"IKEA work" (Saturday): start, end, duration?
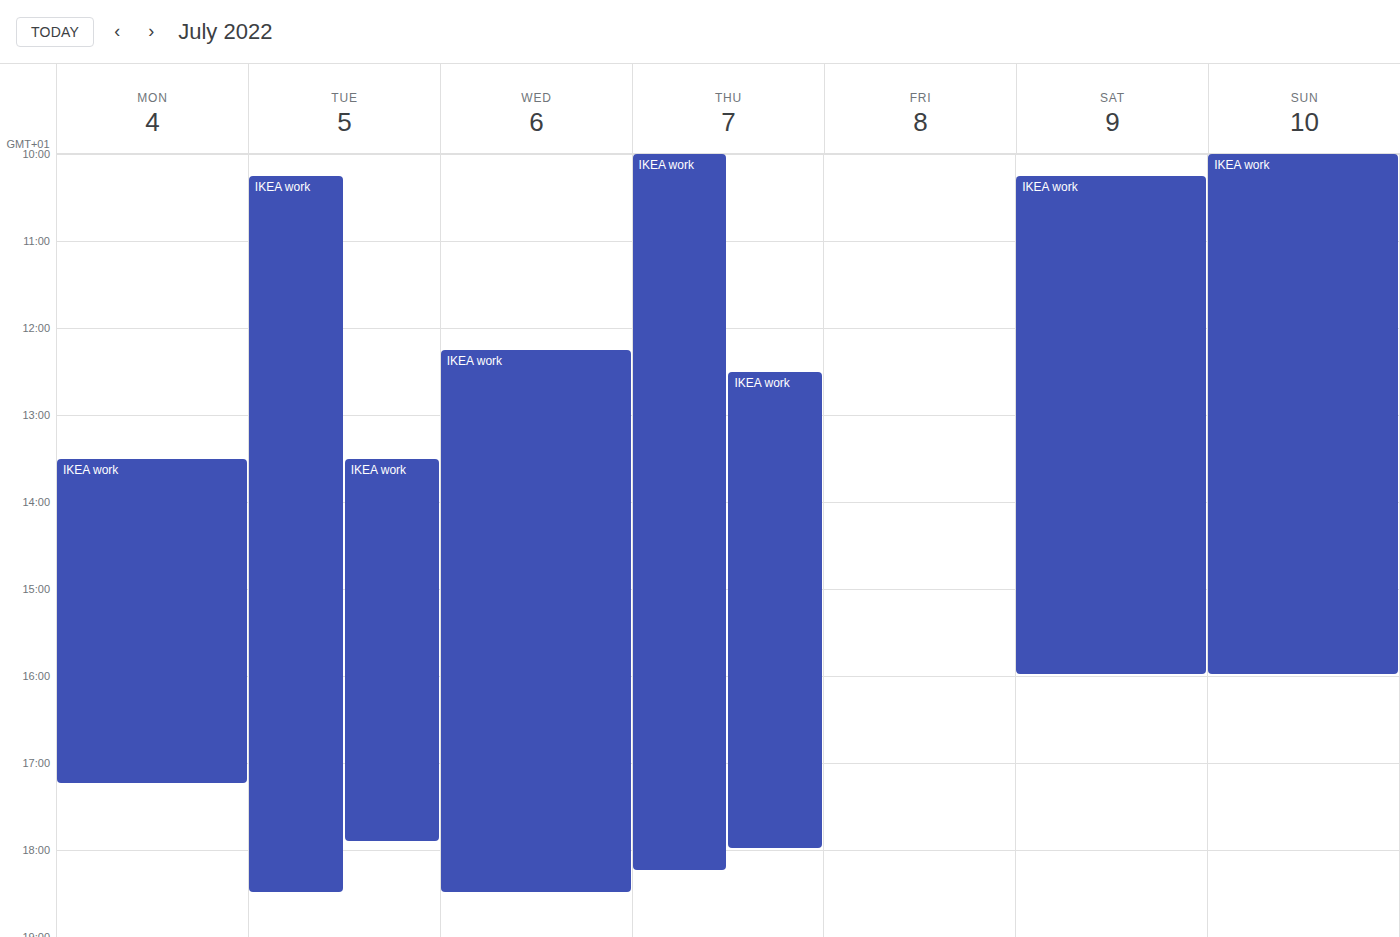
10:15 AM to 4:00 PM, 5 hours 45 minutes